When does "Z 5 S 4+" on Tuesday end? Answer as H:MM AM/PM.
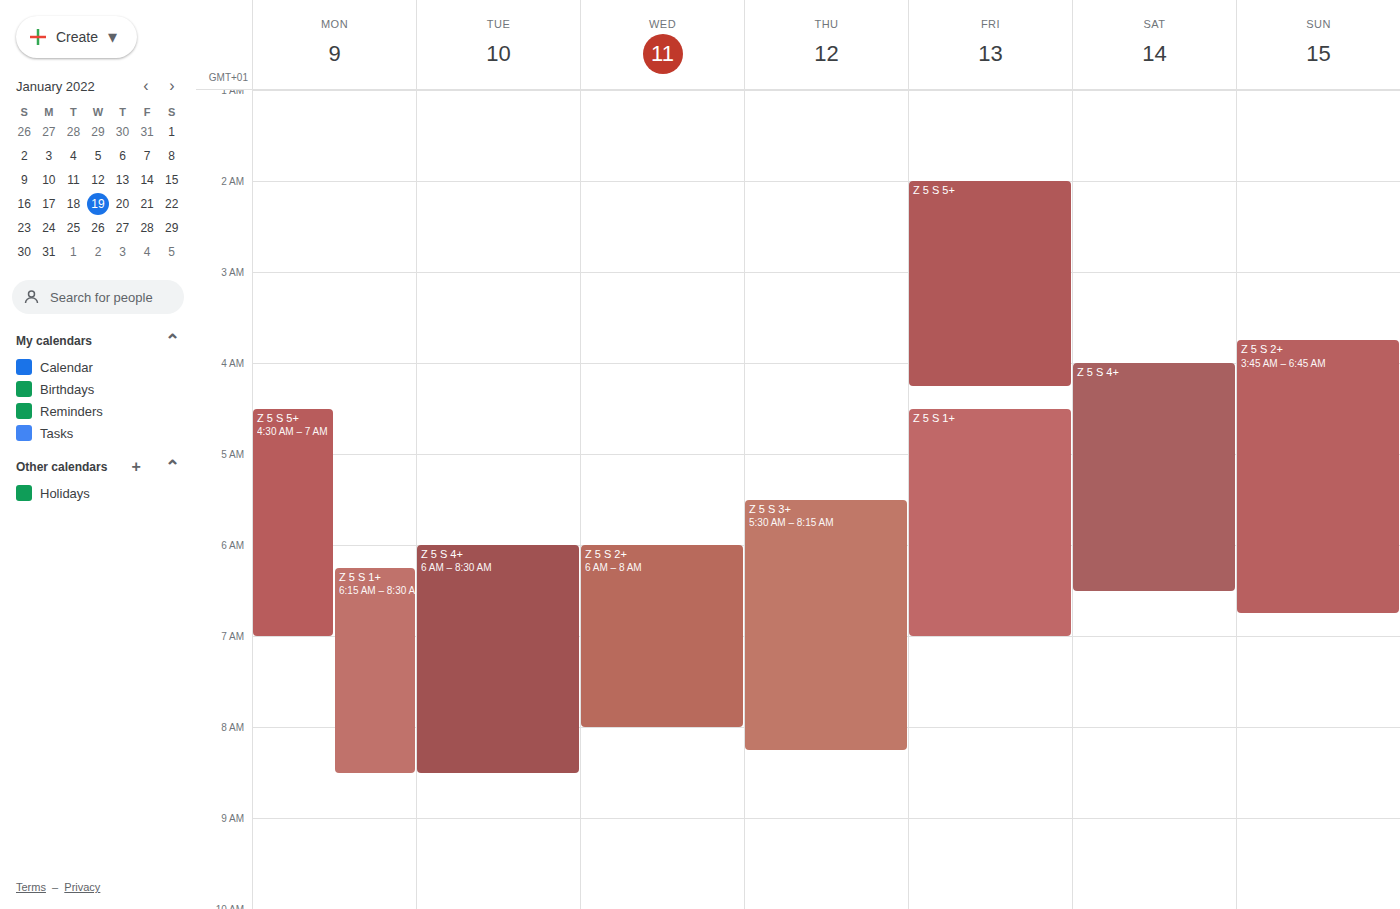
8:30 AM